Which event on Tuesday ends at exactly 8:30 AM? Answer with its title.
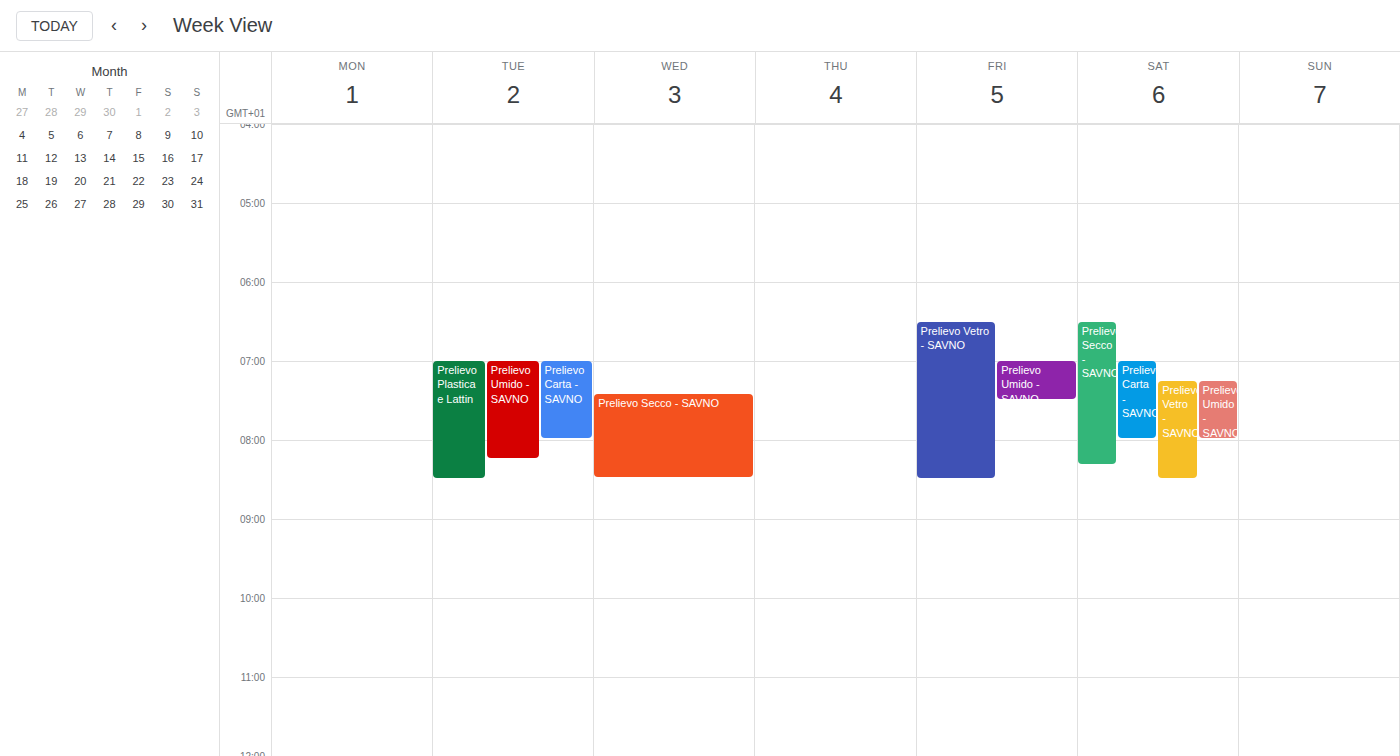
"Prelievo Plastica e Lattin"